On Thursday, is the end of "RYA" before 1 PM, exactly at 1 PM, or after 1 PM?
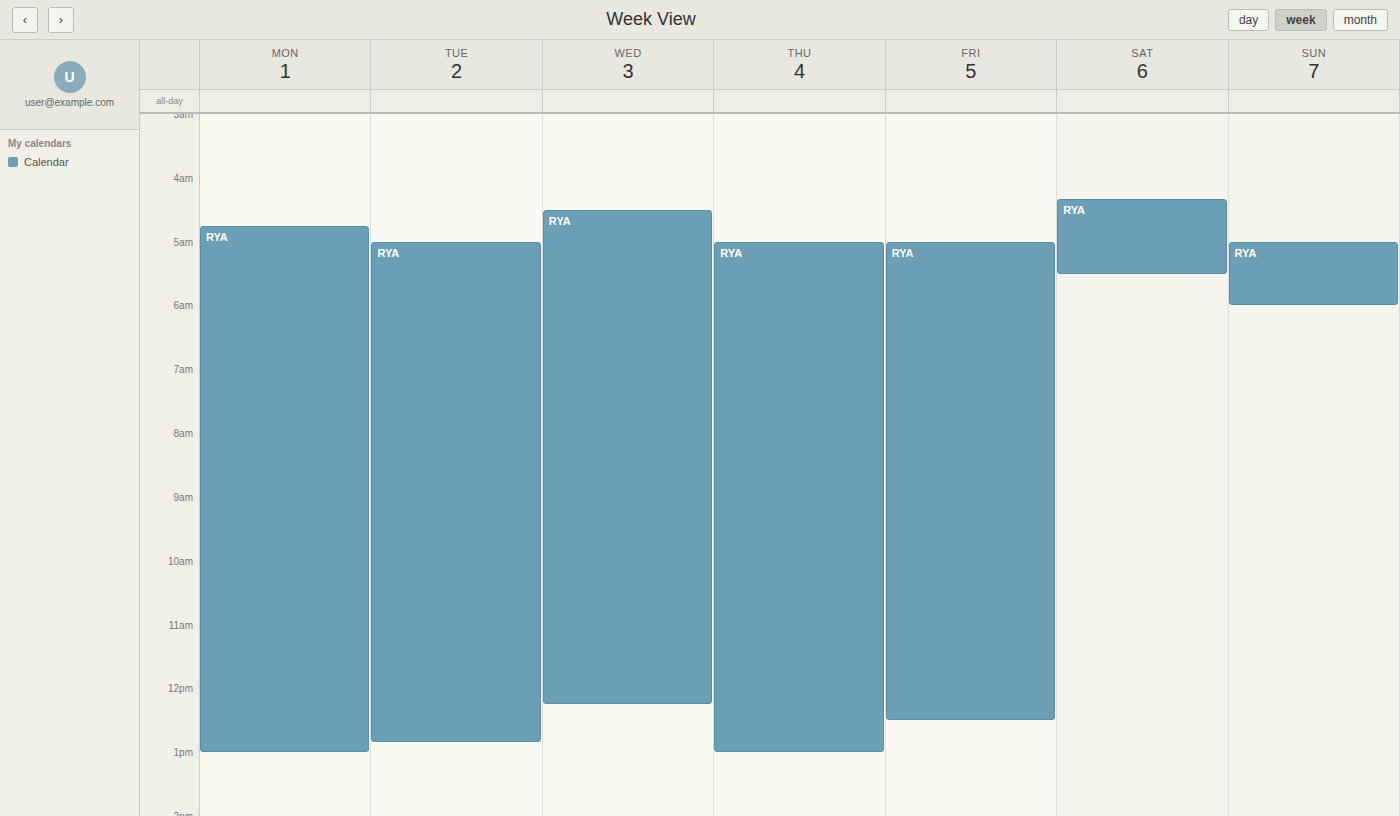
1:00 PM -- exactly at 1 PM, on the 1 PM line.